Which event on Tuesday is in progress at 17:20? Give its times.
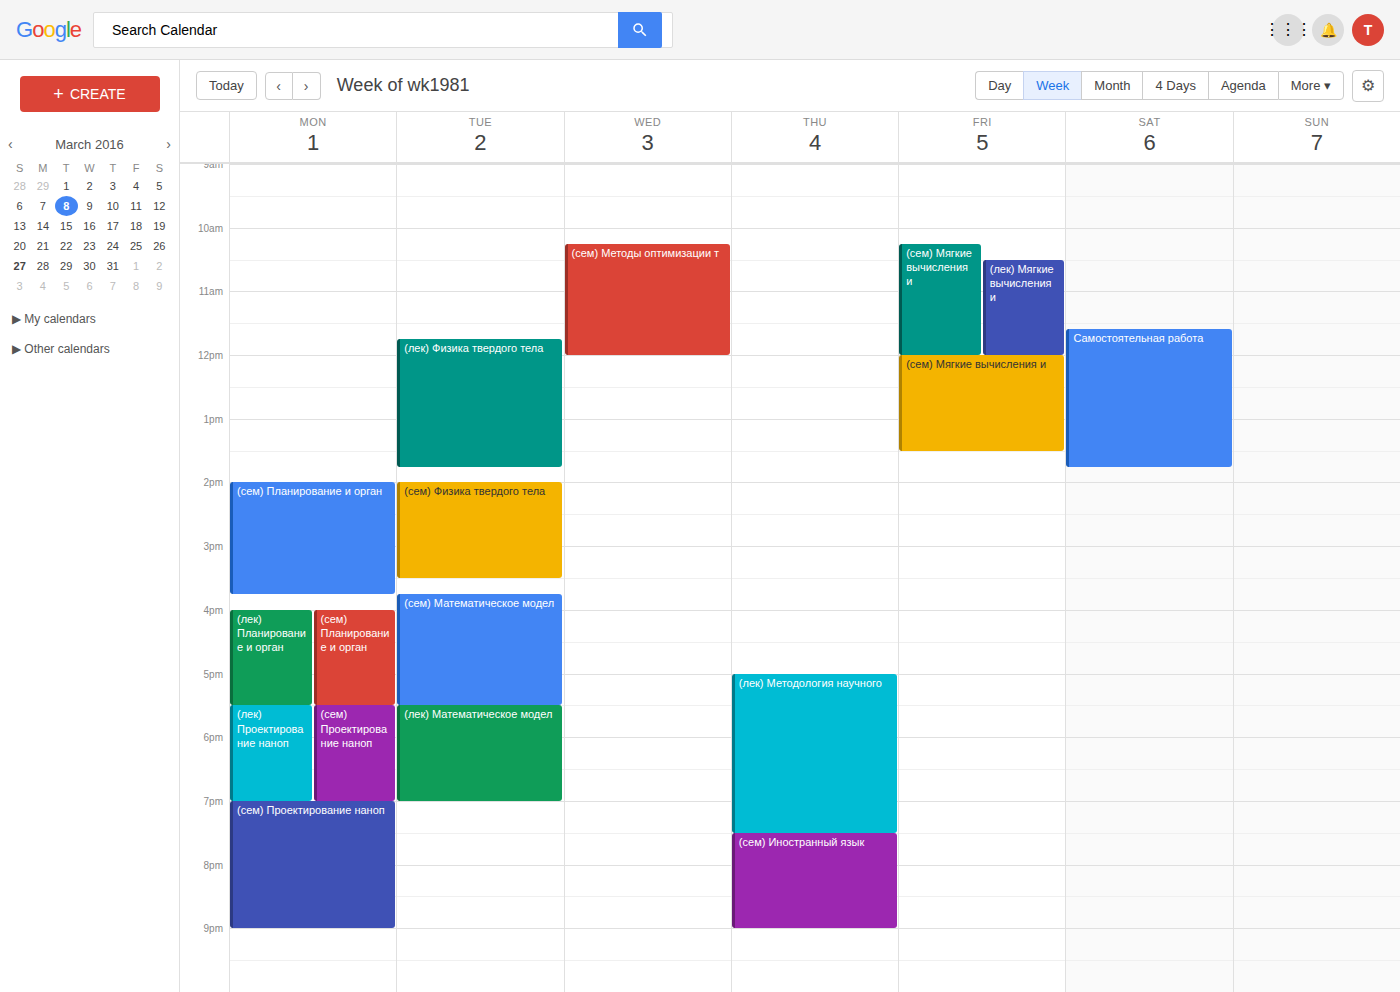
"(сем) Математическое модел", 15:45 to 17:30